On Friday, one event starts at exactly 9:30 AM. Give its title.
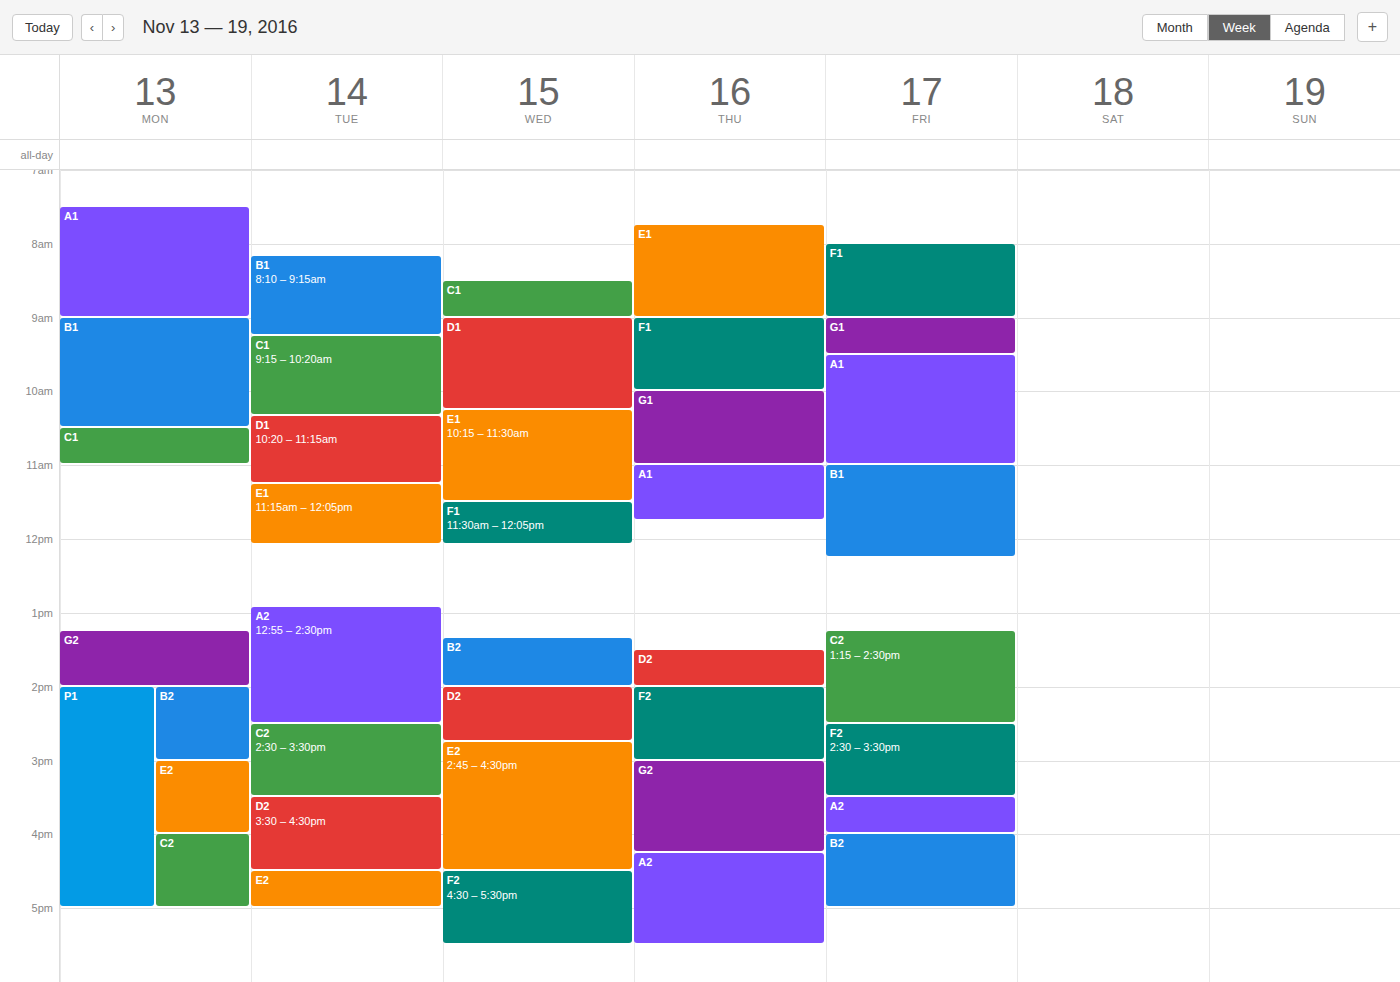
"A1"